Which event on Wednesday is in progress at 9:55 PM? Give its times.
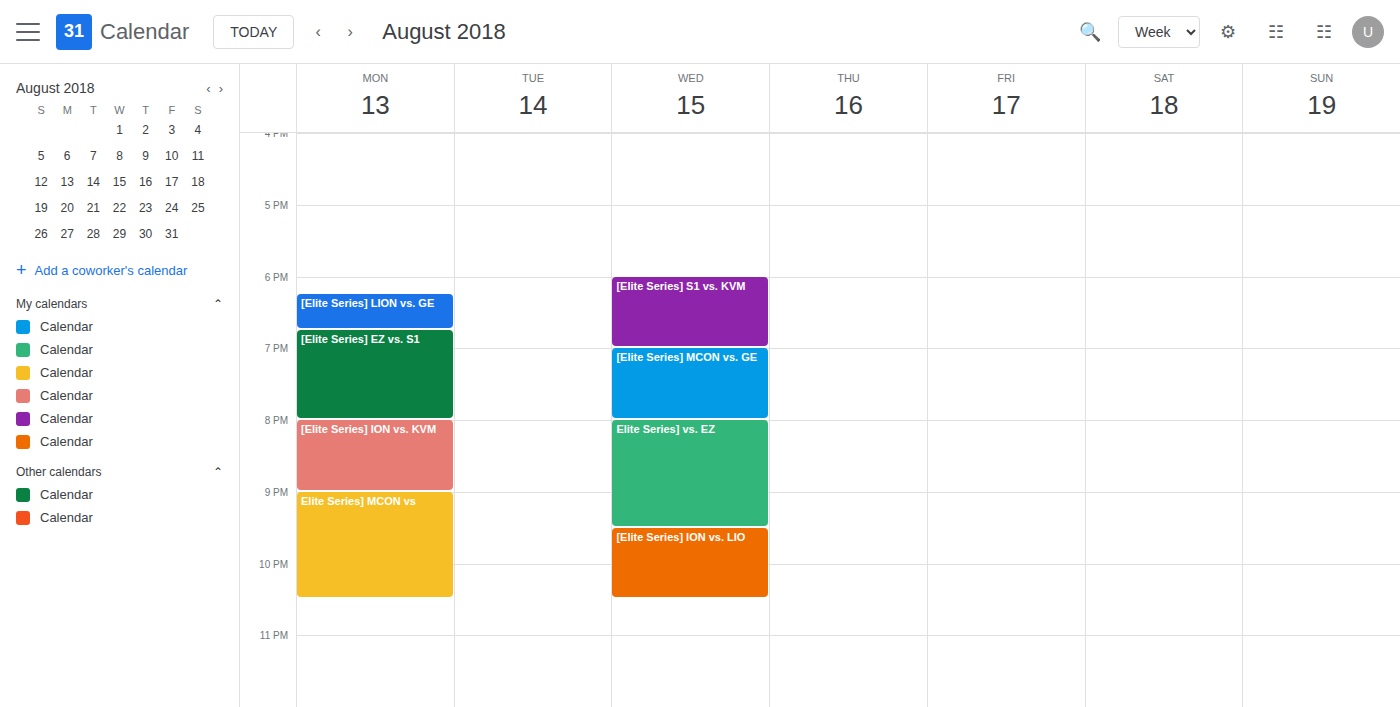
"[Elite Series] ION vs. LIO", 9:30 PM to 10:30 PM